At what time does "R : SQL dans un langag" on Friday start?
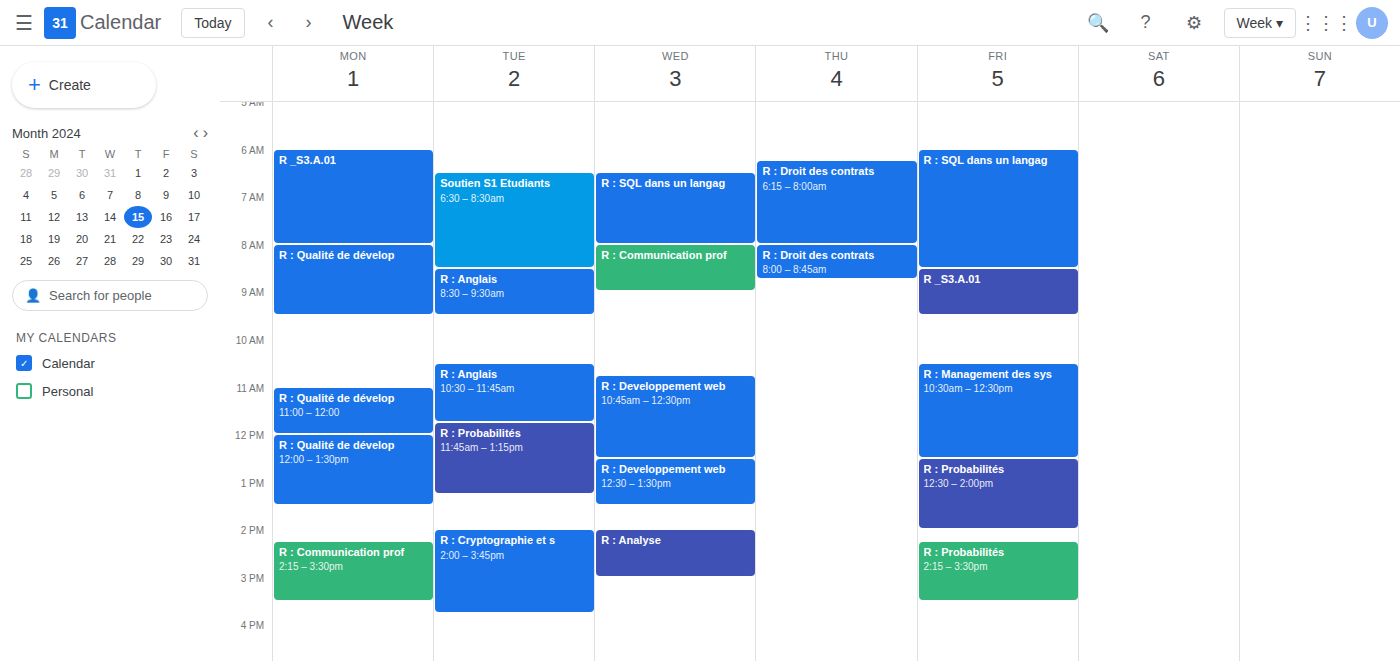
6:00 AM